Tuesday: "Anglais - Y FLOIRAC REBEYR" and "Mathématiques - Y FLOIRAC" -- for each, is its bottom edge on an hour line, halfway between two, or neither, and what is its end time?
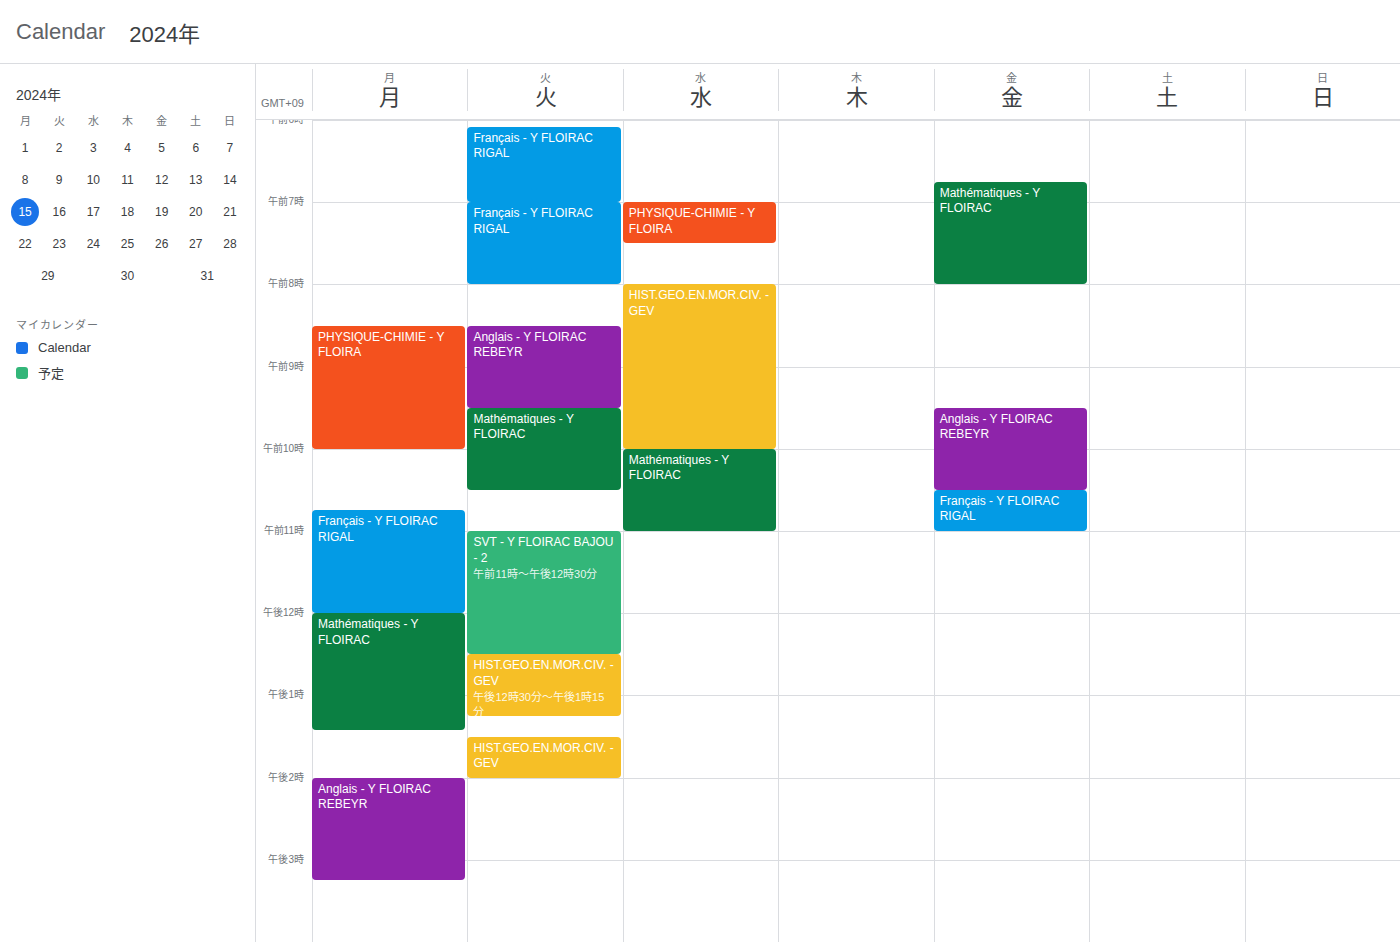
"Anglais - Y FLOIRAC REBEYR": 9:30 AM, halfway between the 9 AM and 10 AM lines. "Mathématiques - Y FLOIRAC": 10:30 AM, halfway between the 10 AM and 11 AM lines.